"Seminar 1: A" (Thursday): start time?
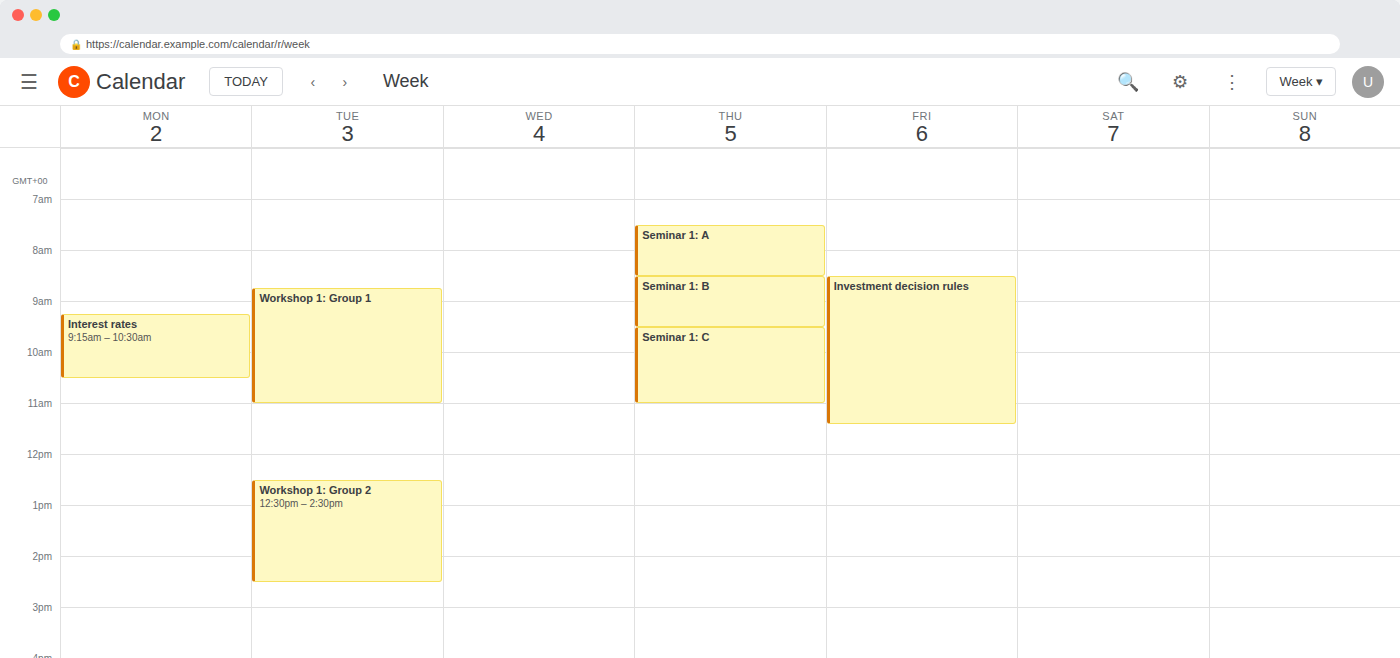
7:30 AM